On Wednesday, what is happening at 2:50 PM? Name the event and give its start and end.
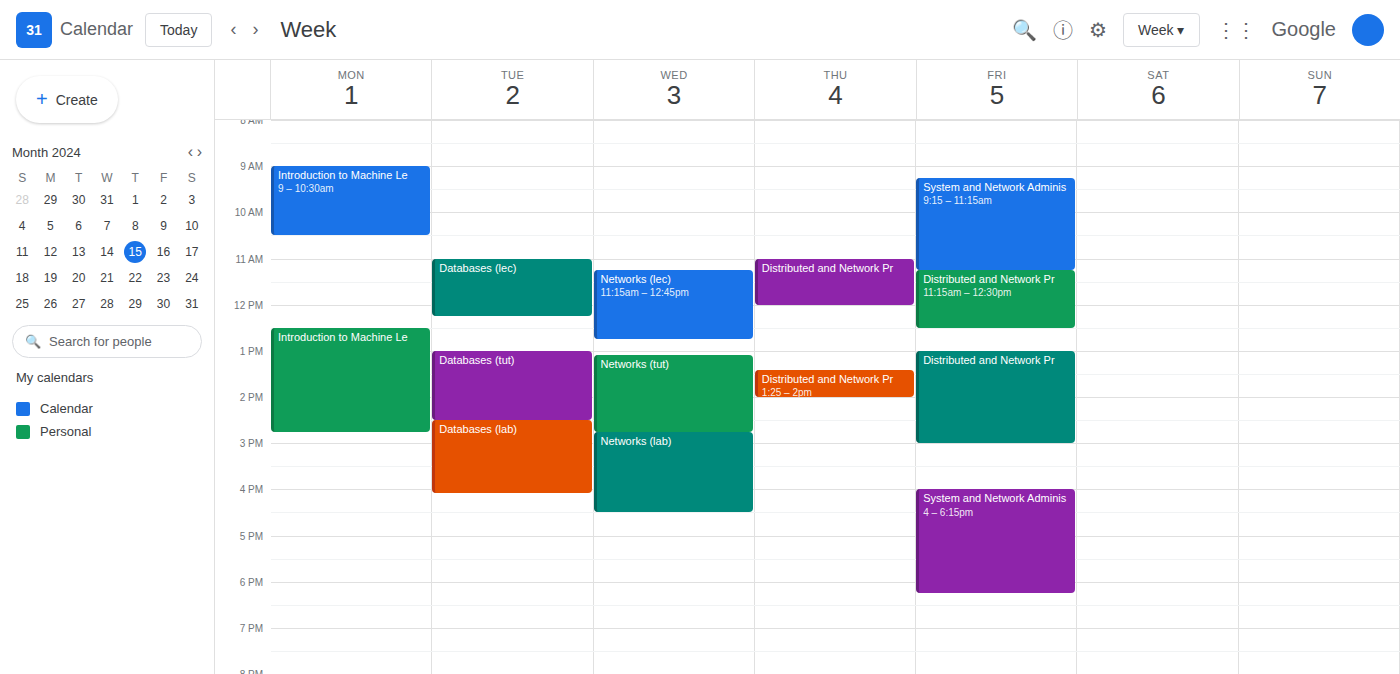
"Networks (lab)", 2:45 PM to 4:30 PM